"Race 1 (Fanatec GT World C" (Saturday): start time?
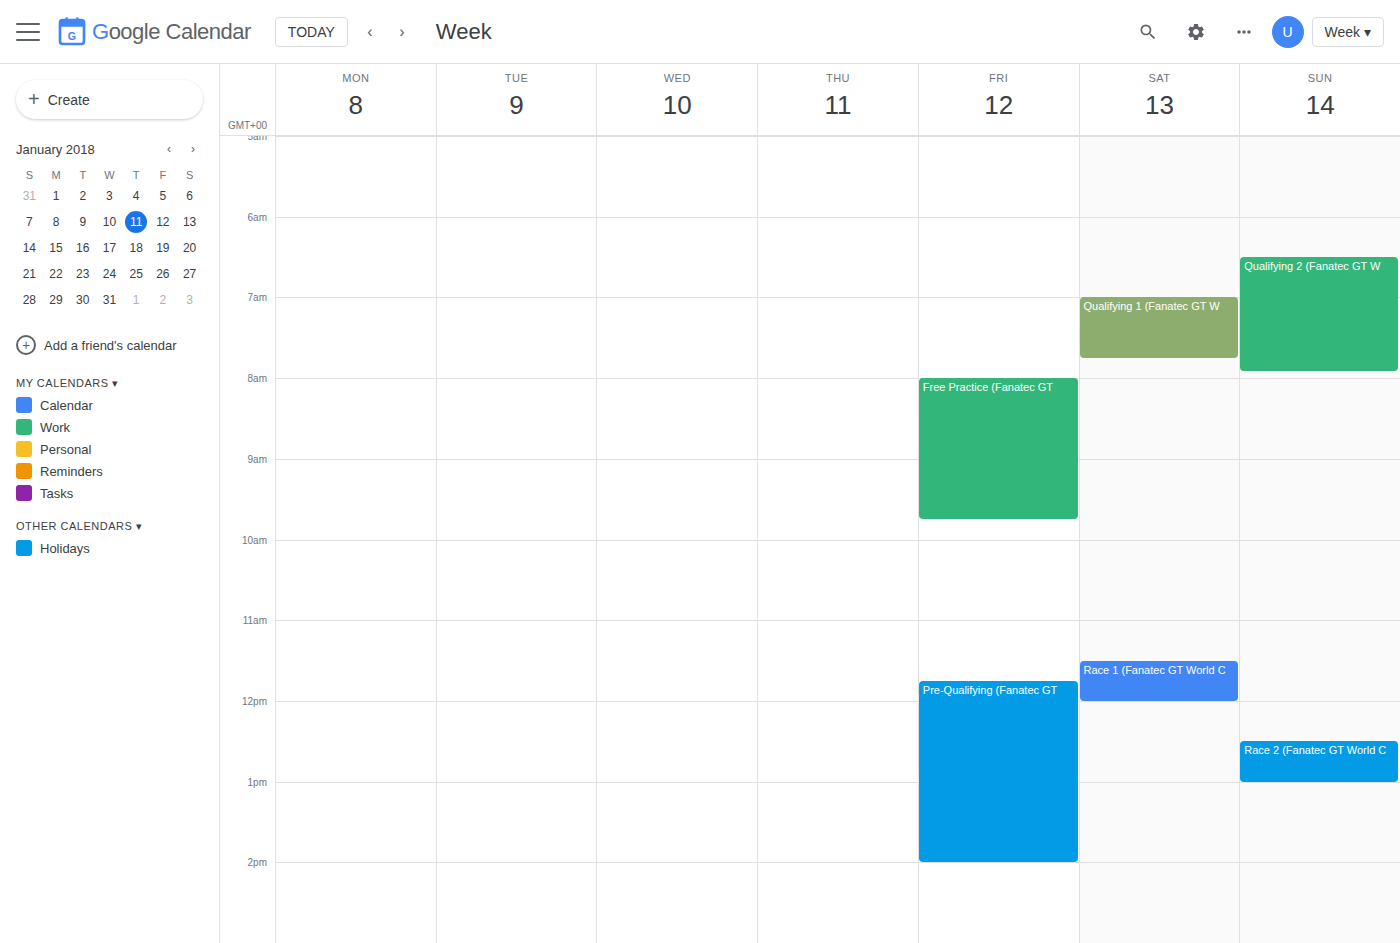
11:30 AM